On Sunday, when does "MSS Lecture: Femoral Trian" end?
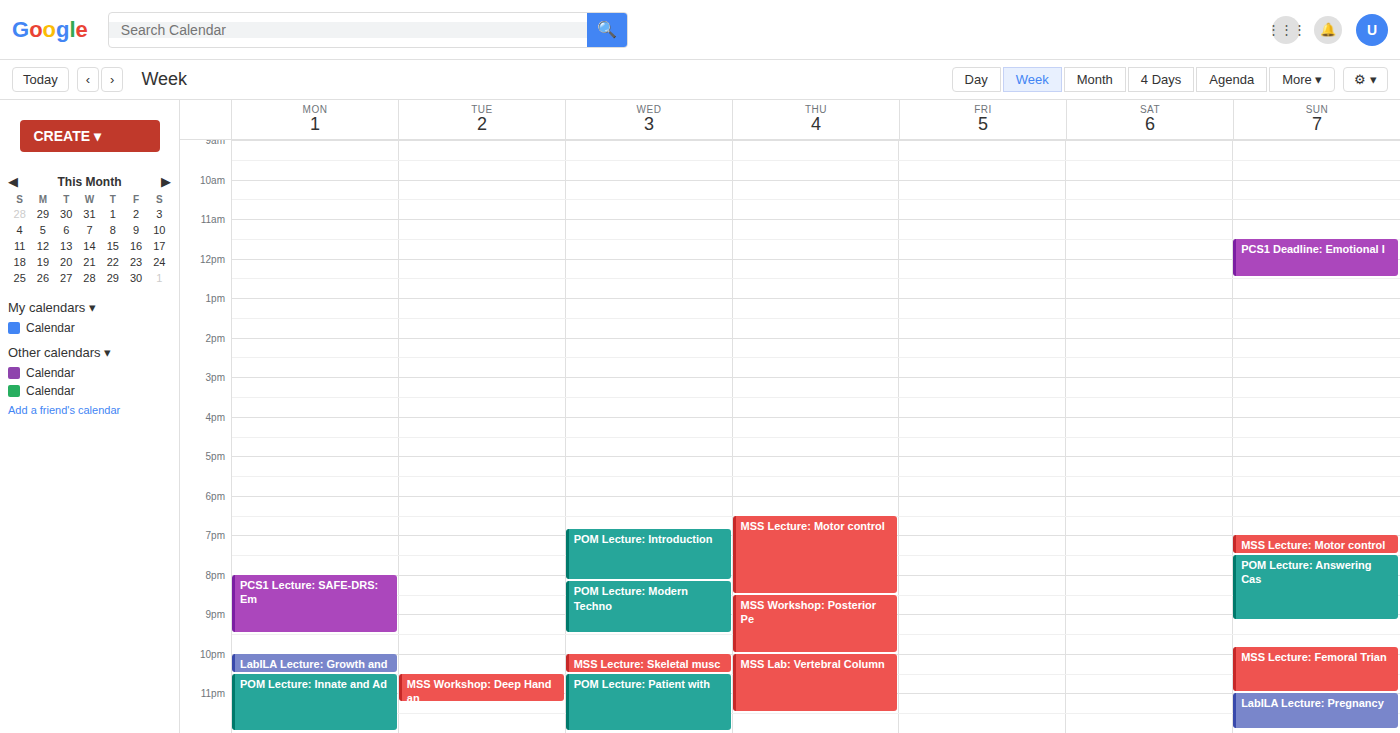
11:00 PM